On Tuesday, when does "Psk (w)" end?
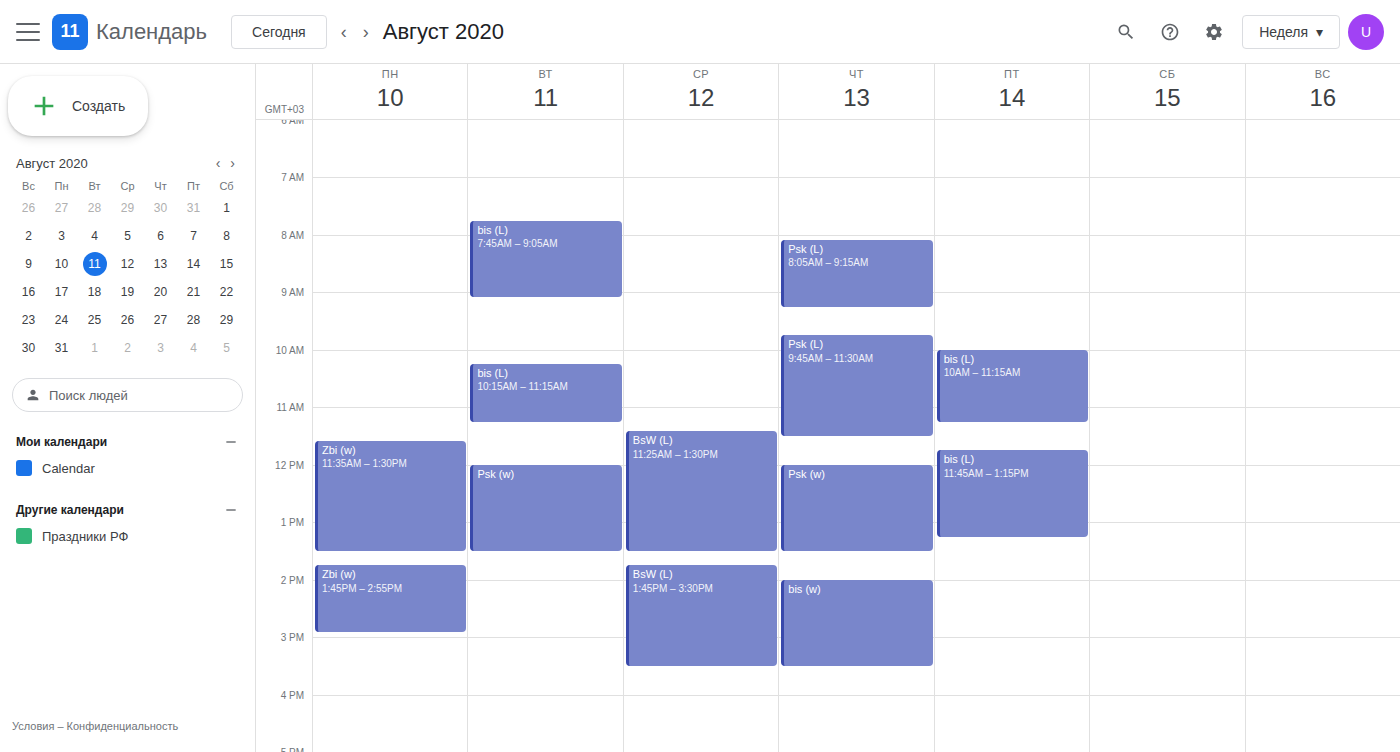
1:30 PM